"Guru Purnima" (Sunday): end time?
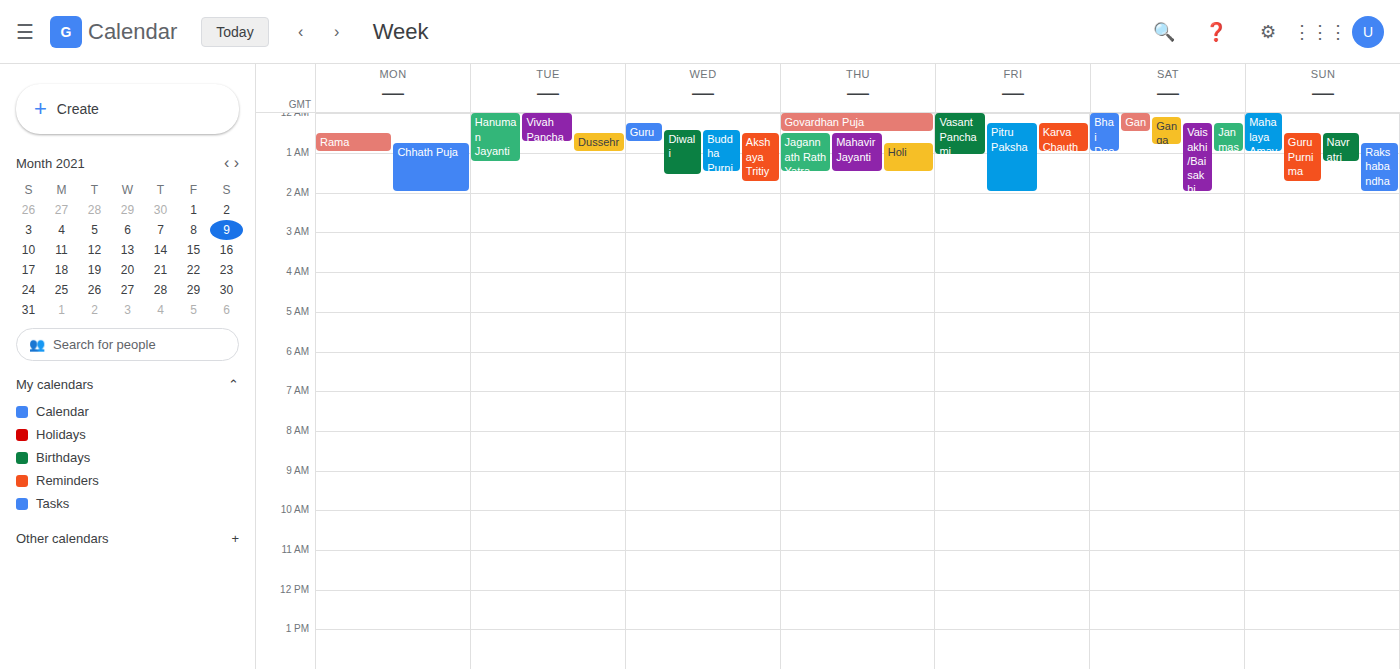
1:45 AM